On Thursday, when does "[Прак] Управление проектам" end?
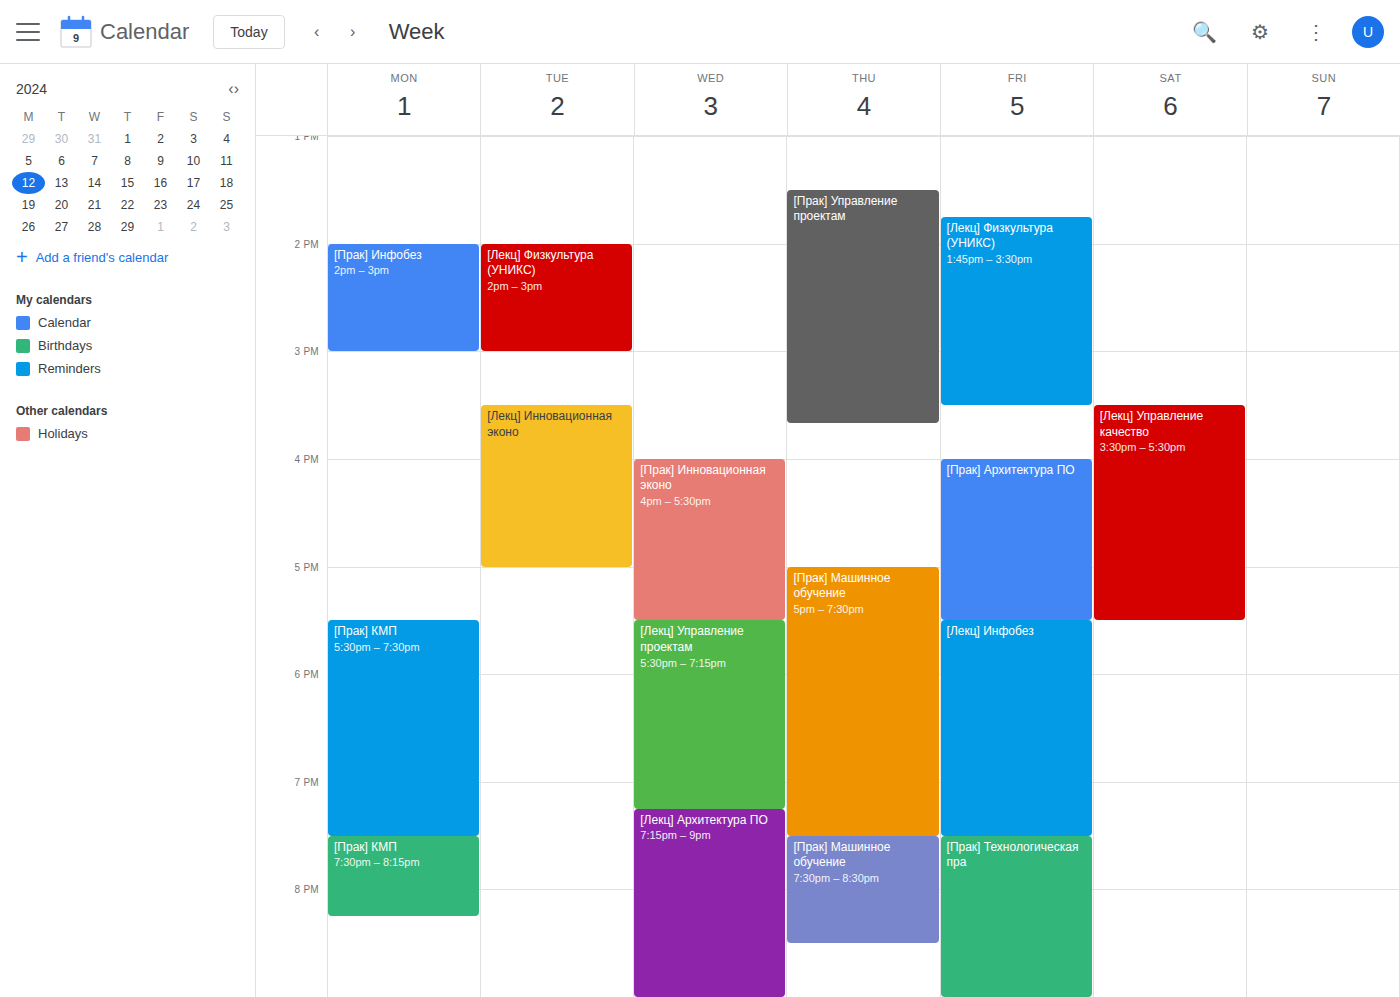
3:40 PM